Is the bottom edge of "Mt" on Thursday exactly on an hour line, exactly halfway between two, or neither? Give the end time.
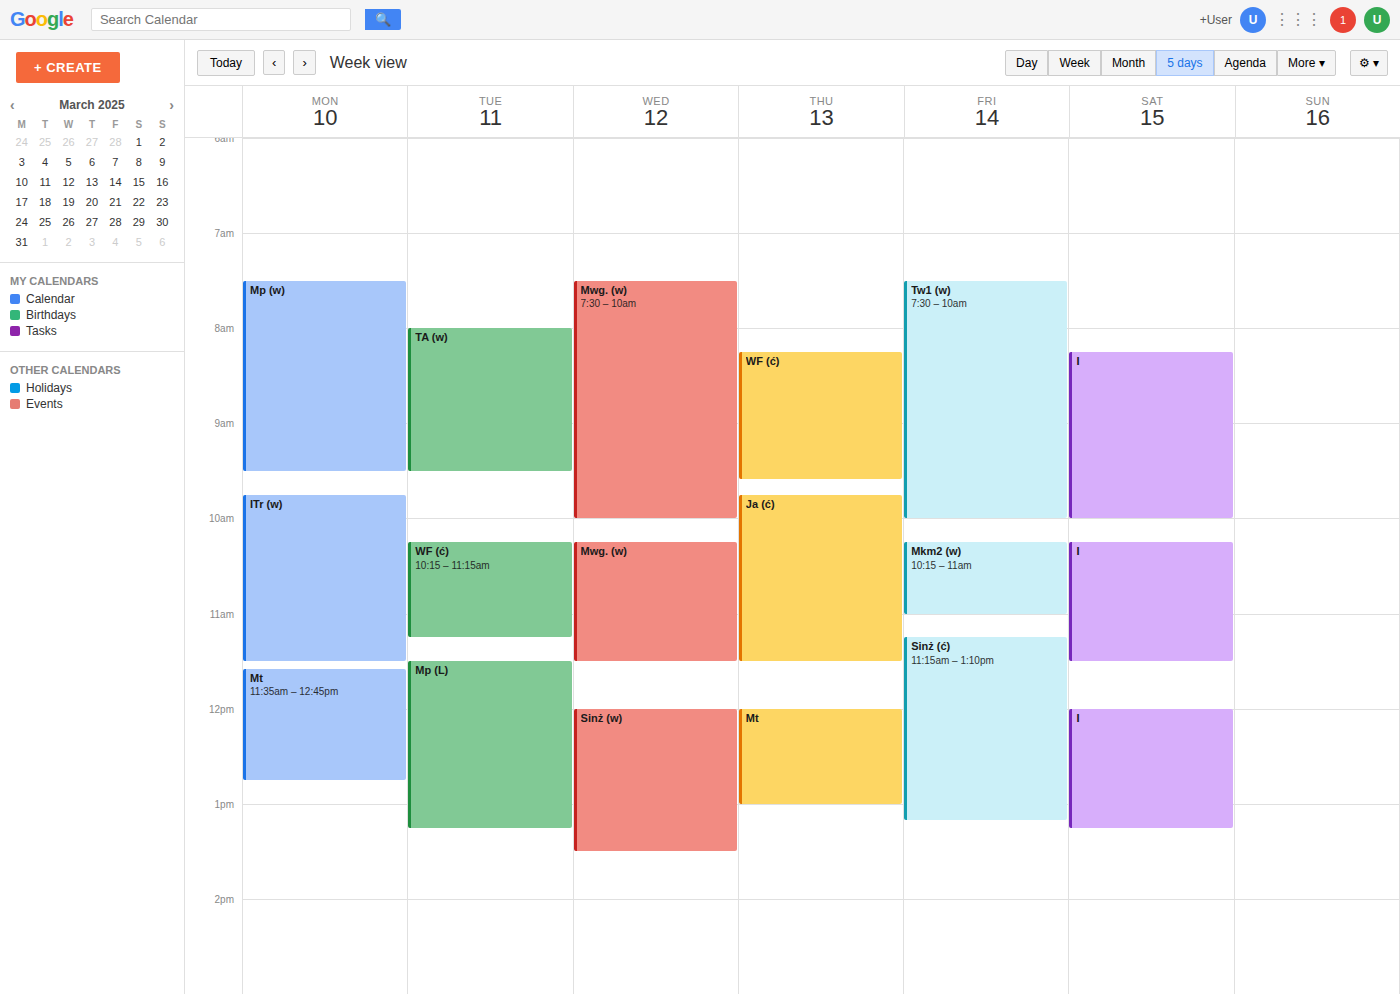
1:00 PM -- exactly on the 1 PM line.